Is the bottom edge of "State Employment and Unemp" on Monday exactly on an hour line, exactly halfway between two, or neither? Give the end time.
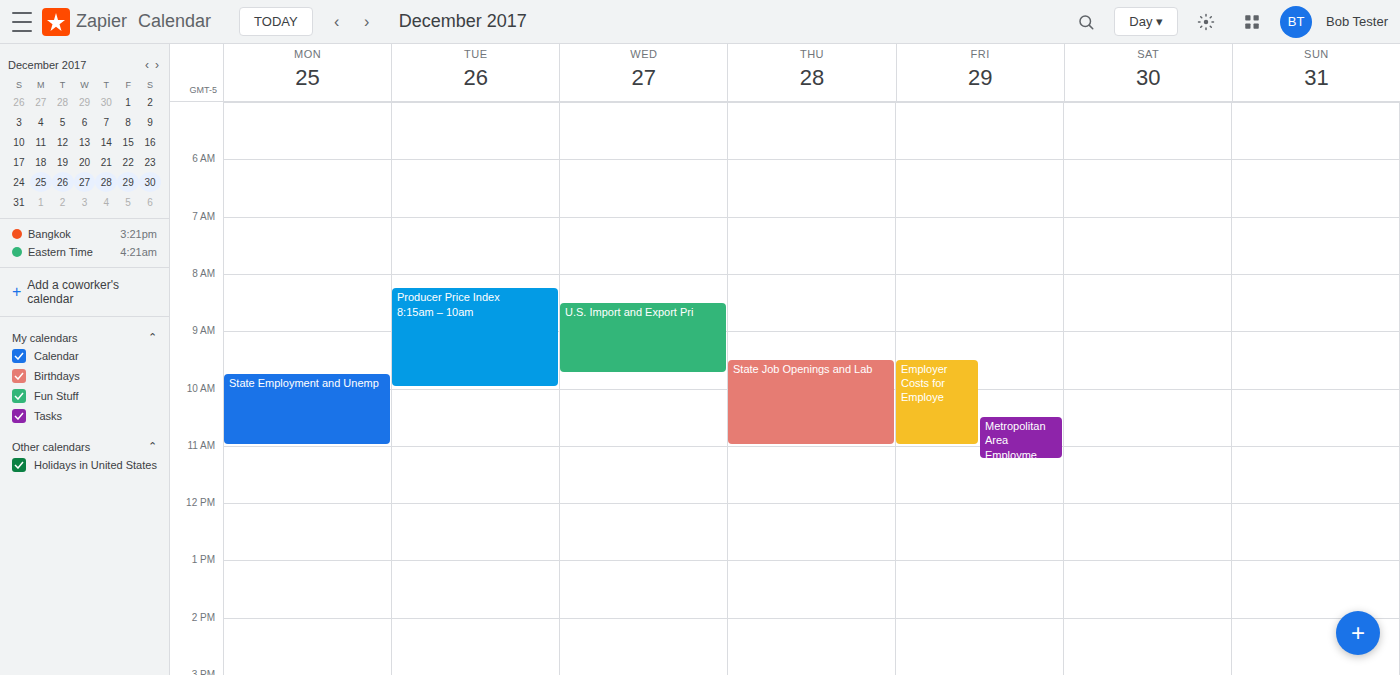
11:00 AM -- exactly on the 11 AM line.